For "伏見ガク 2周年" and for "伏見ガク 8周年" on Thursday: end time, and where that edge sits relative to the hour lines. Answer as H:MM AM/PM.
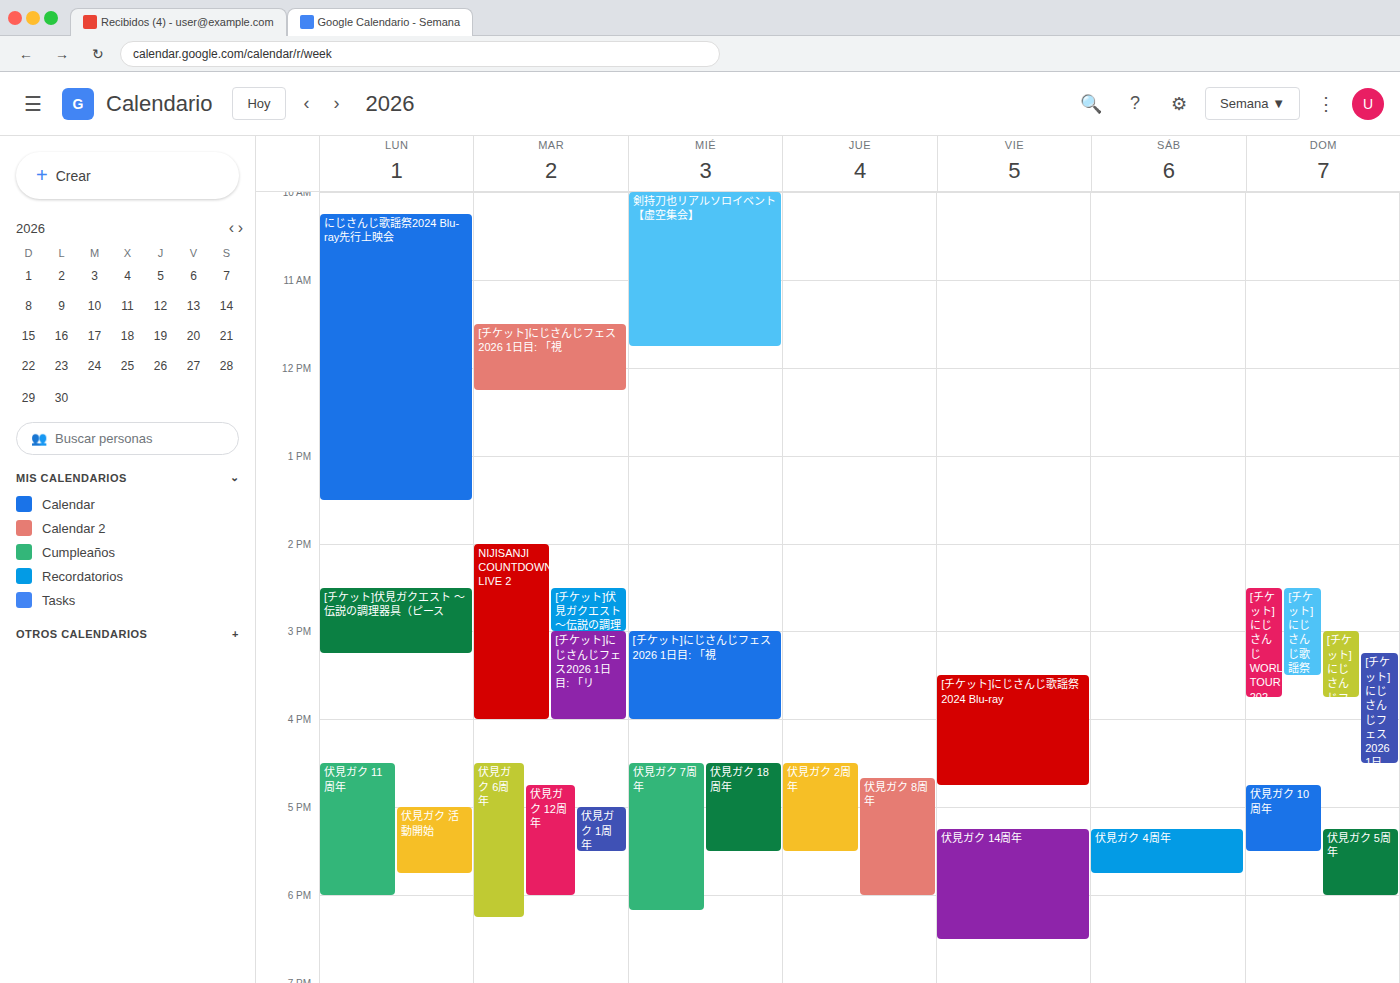
"伏見ガク 2周年": 5:30 PM, halfway between the 5 PM and 6 PM lines. "伏見ガク 8周年": 6:00 PM, exactly on the 6 PM line.